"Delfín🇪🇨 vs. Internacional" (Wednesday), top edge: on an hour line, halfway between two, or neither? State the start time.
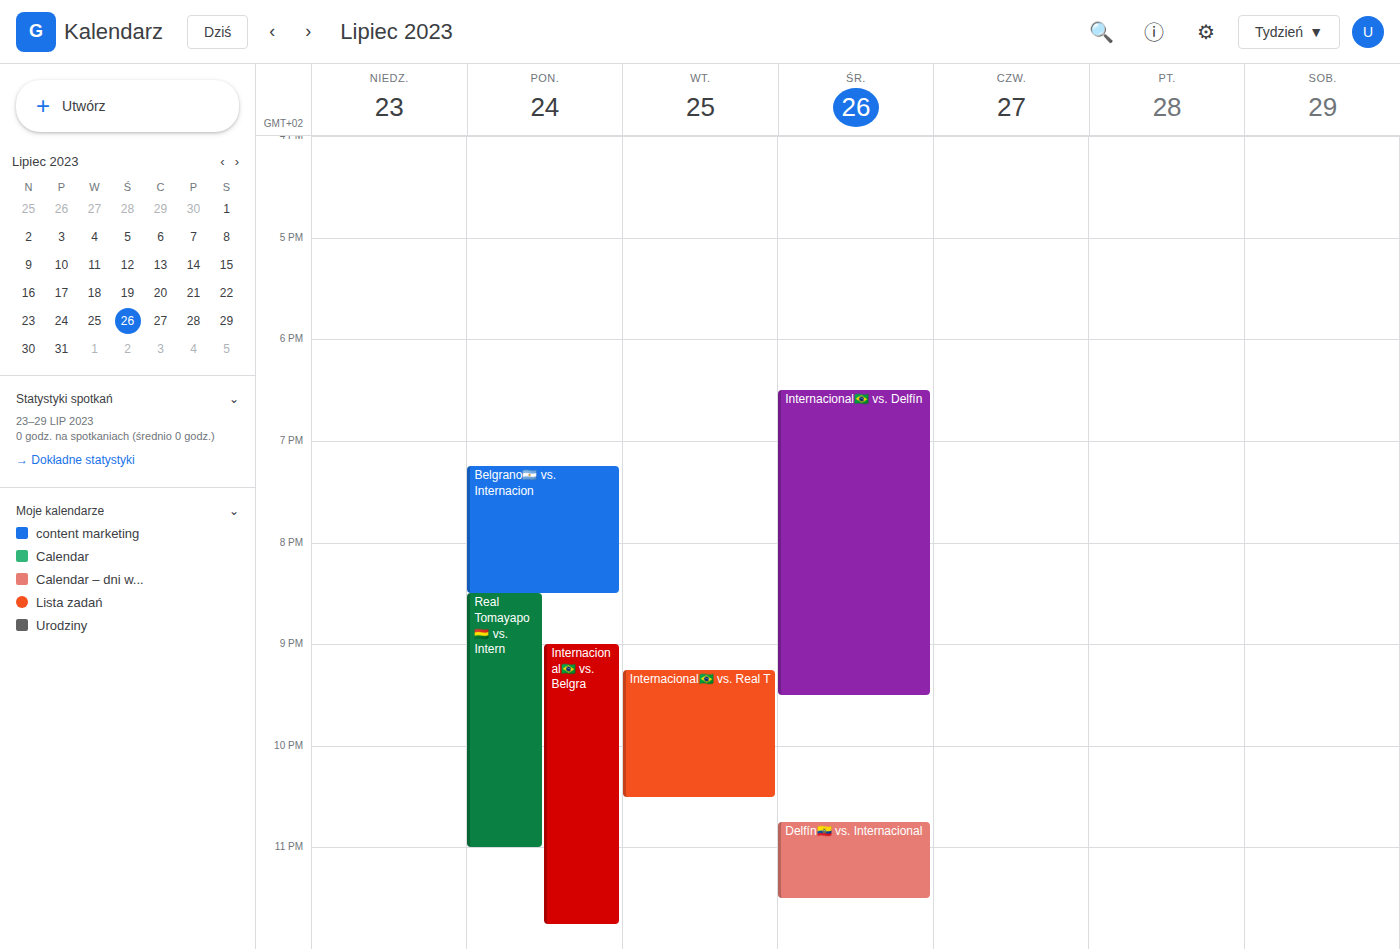
10:45 PM -- neither: three quarters of the way from the 10 PM line to the 11 PM line.